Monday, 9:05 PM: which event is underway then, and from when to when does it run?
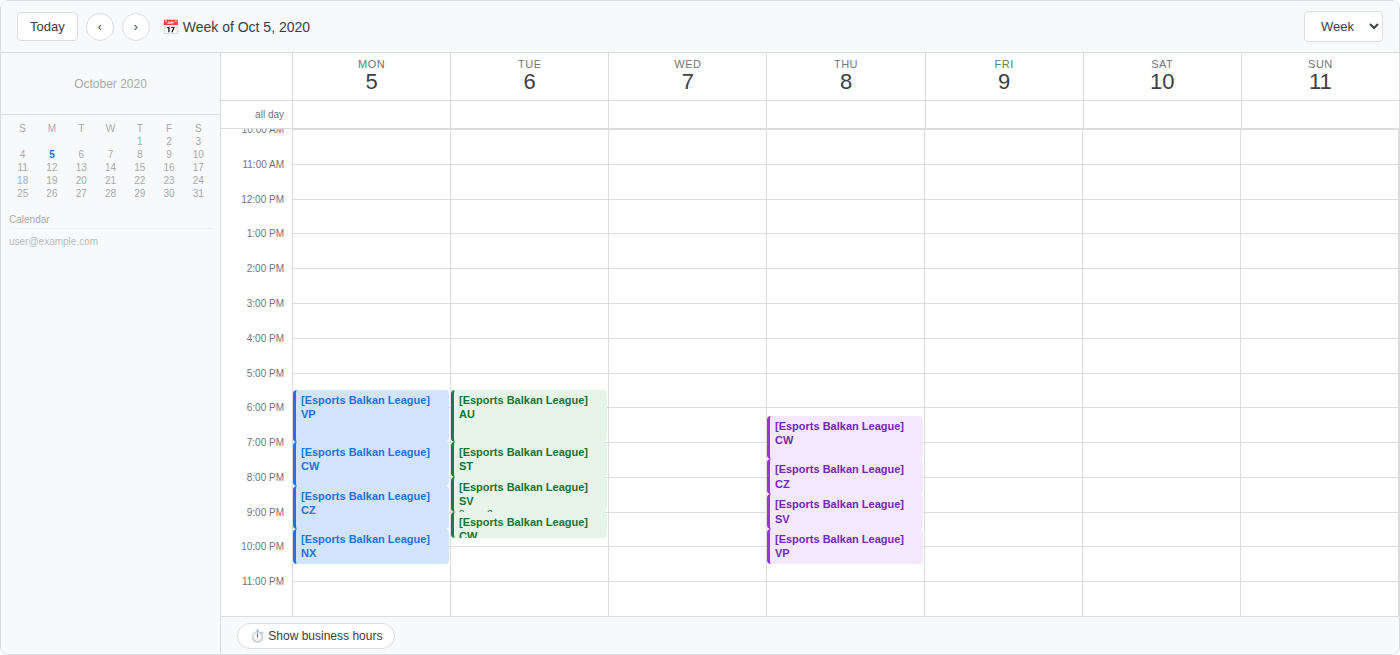
"[Esports Balkan League] CZ", 8:15 PM to 9:30 PM